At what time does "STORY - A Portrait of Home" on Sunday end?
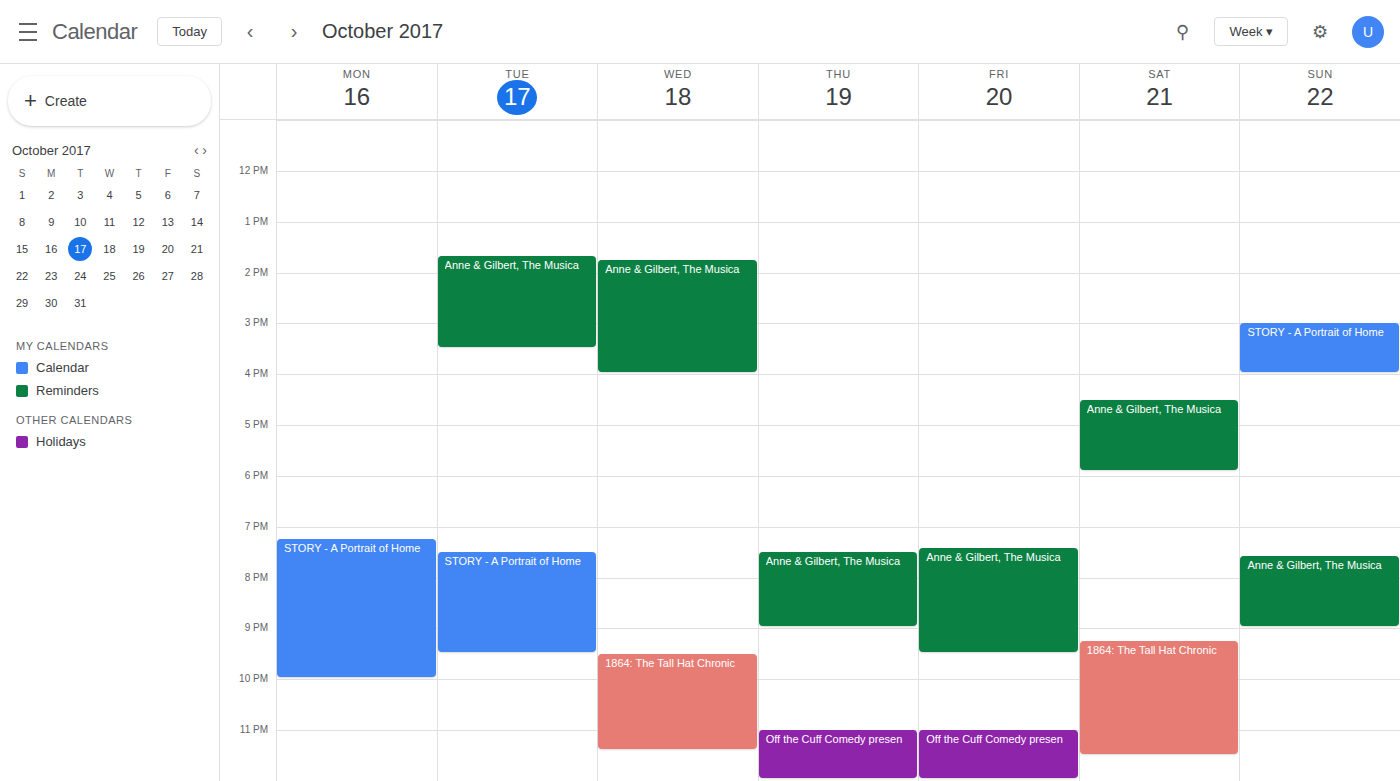
4:00 PM